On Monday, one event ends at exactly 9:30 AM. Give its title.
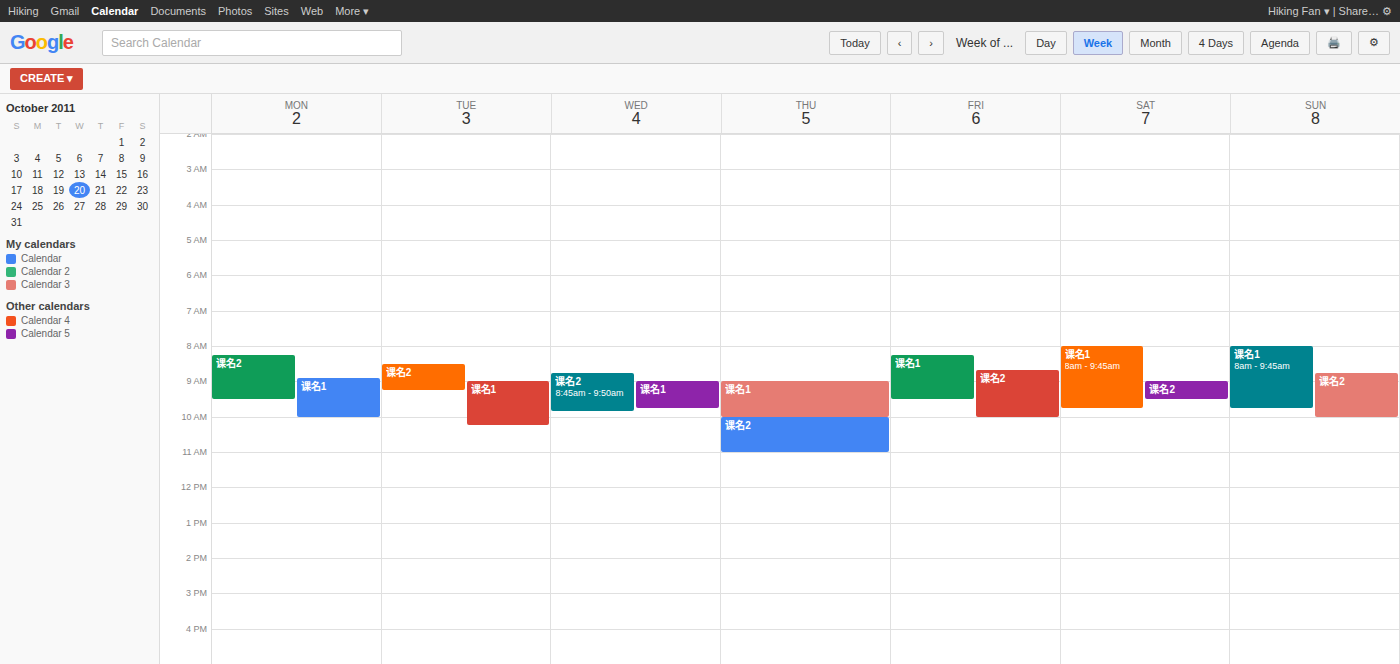
"课名2"